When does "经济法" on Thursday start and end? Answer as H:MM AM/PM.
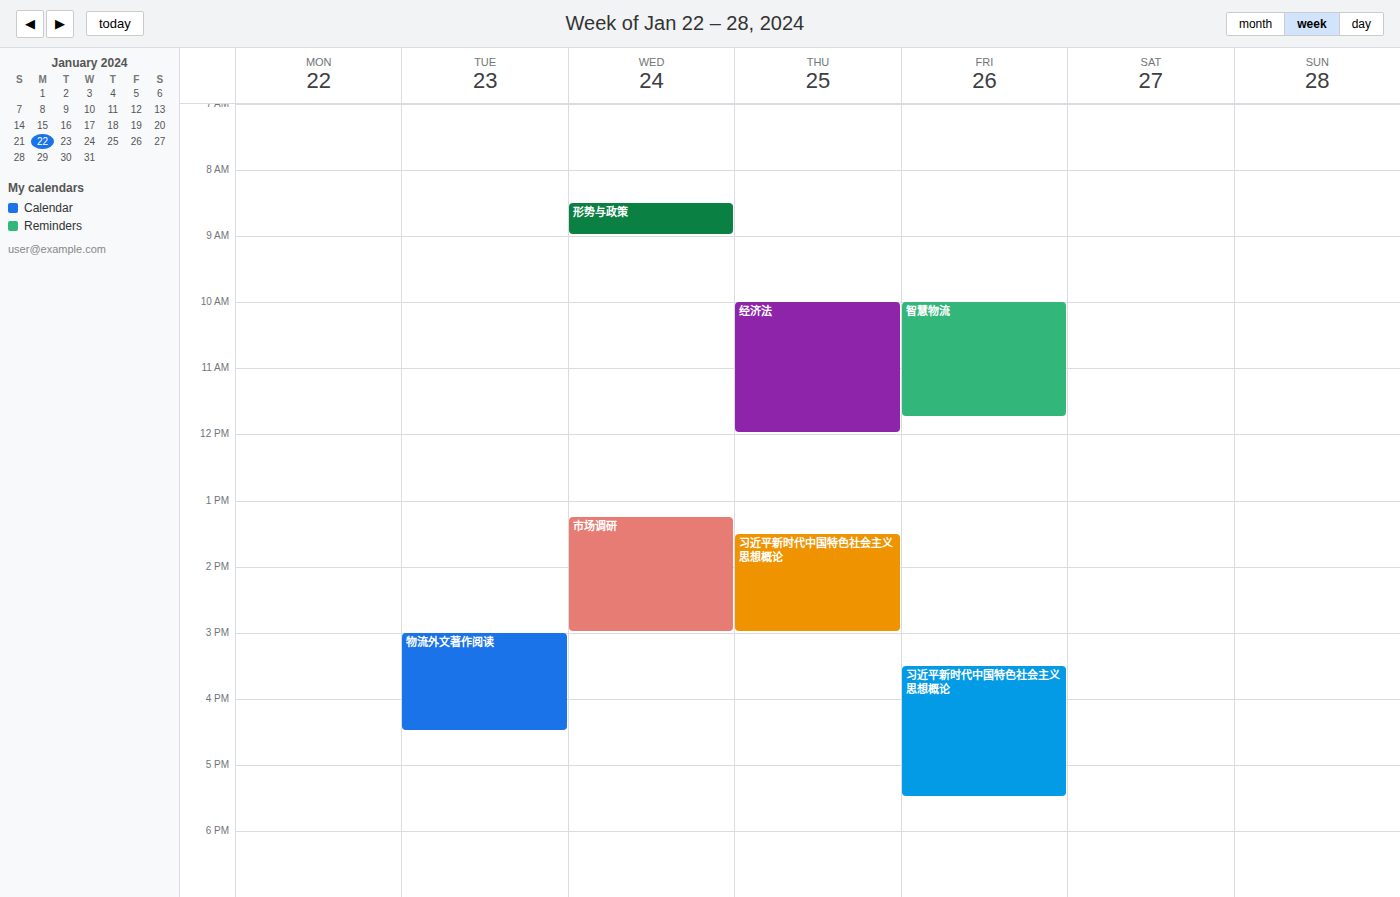
10:00 AM to 12:00 PM